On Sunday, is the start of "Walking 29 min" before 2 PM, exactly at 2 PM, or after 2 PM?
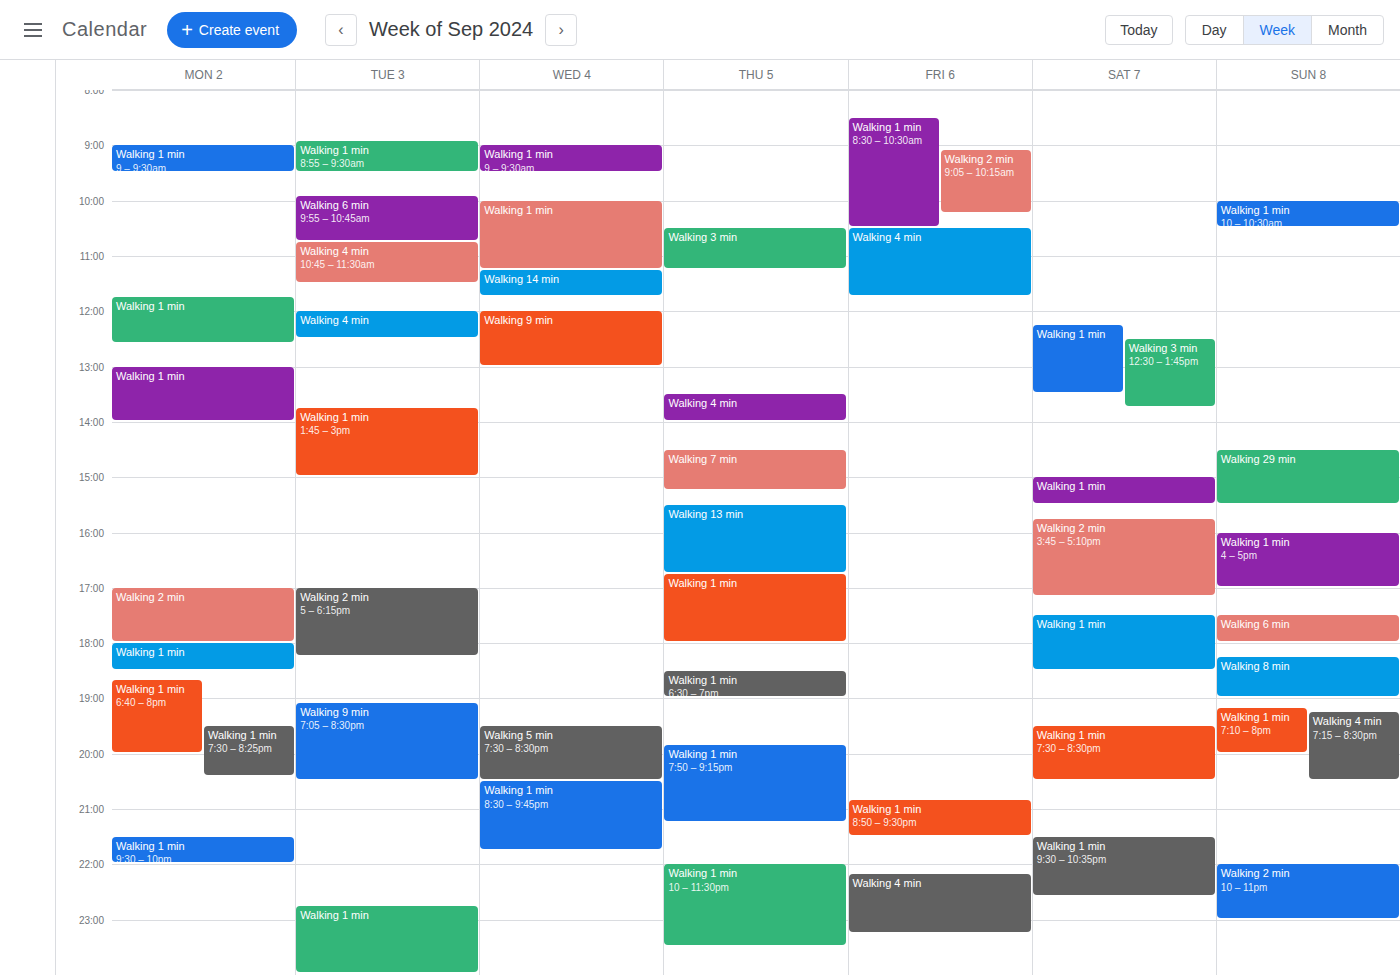
2:30 PM -- after 2 PM, 30 minutes below the 2 PM line.